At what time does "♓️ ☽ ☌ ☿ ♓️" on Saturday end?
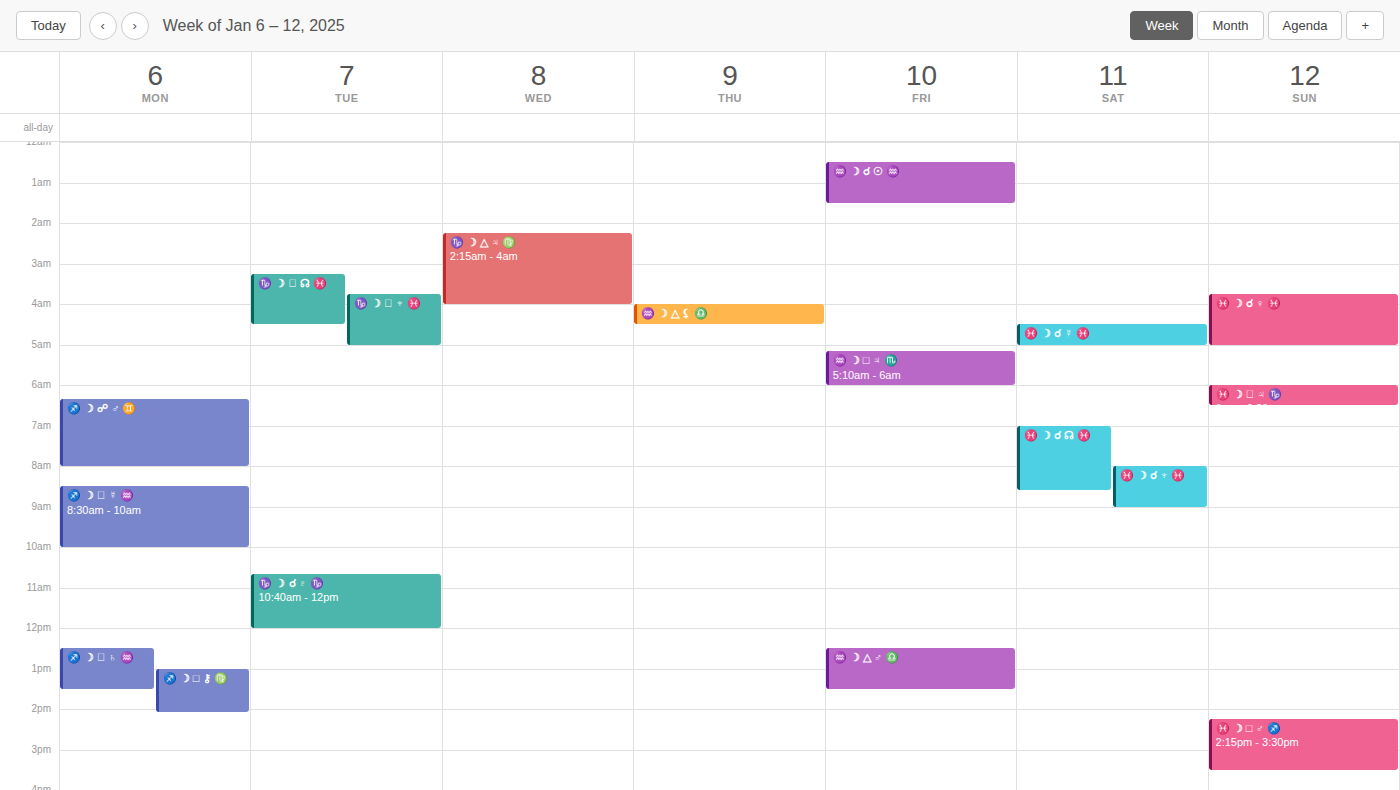
5:00 AM